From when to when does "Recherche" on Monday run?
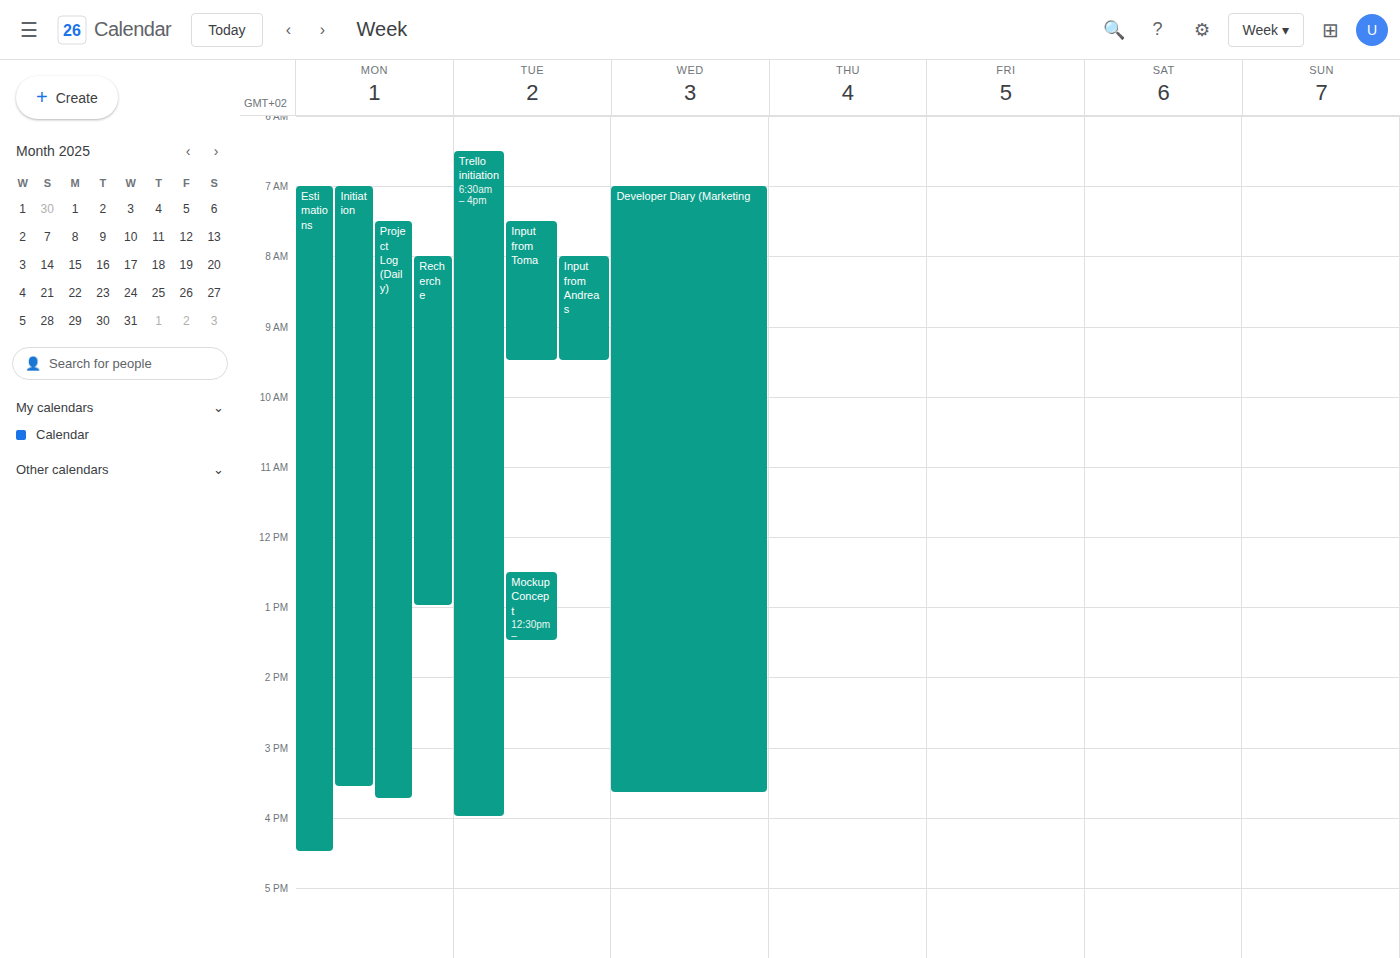
08:00 to 13:00